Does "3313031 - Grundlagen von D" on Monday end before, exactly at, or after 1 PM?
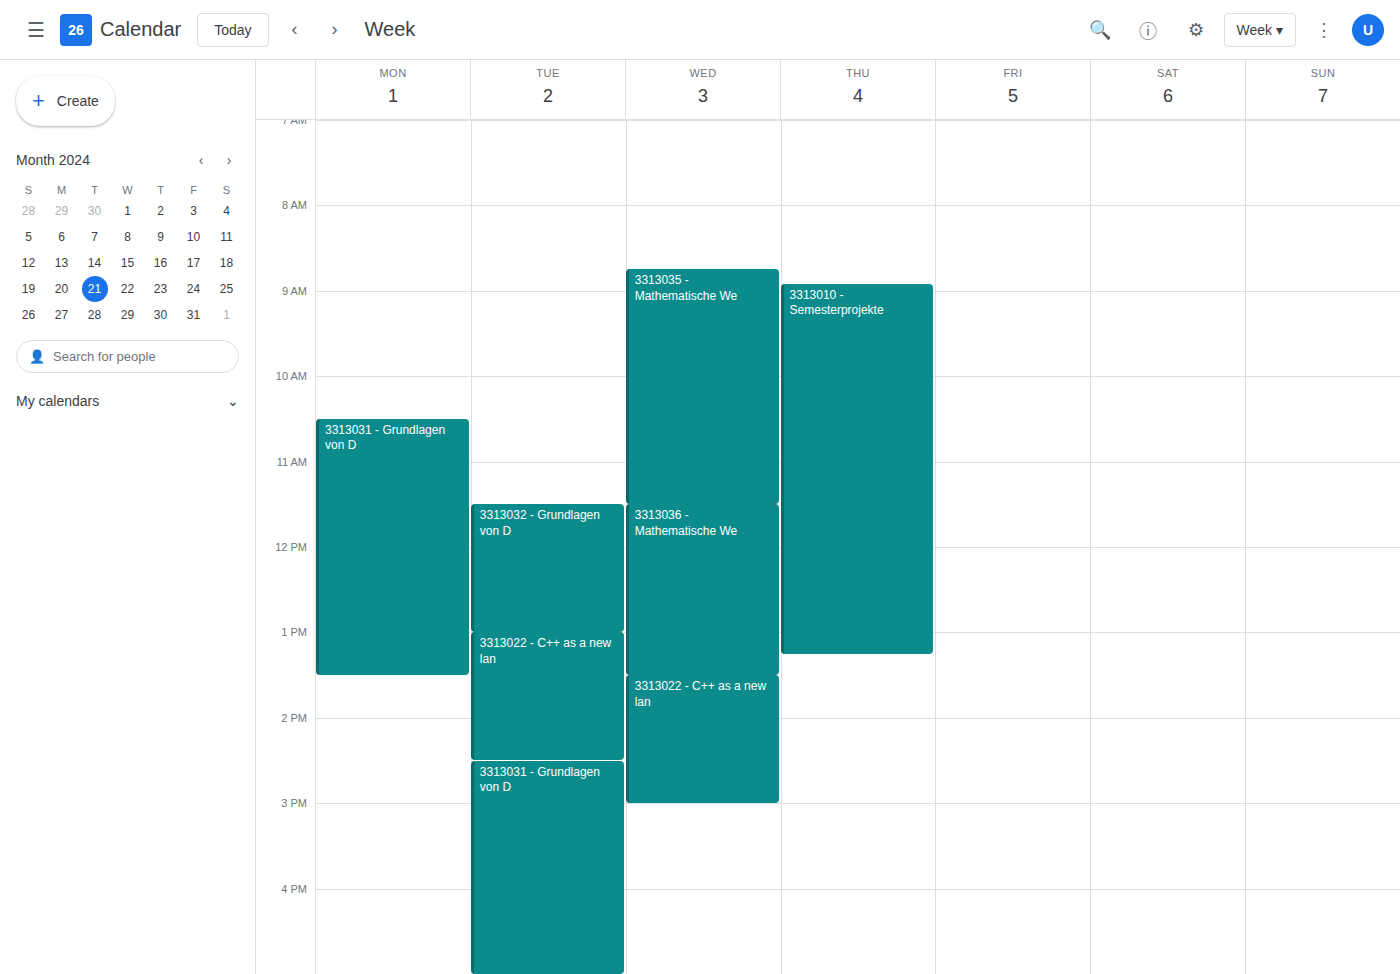
1:30 PM -- after 1 PM, 30 minutes below the 1 PM line.